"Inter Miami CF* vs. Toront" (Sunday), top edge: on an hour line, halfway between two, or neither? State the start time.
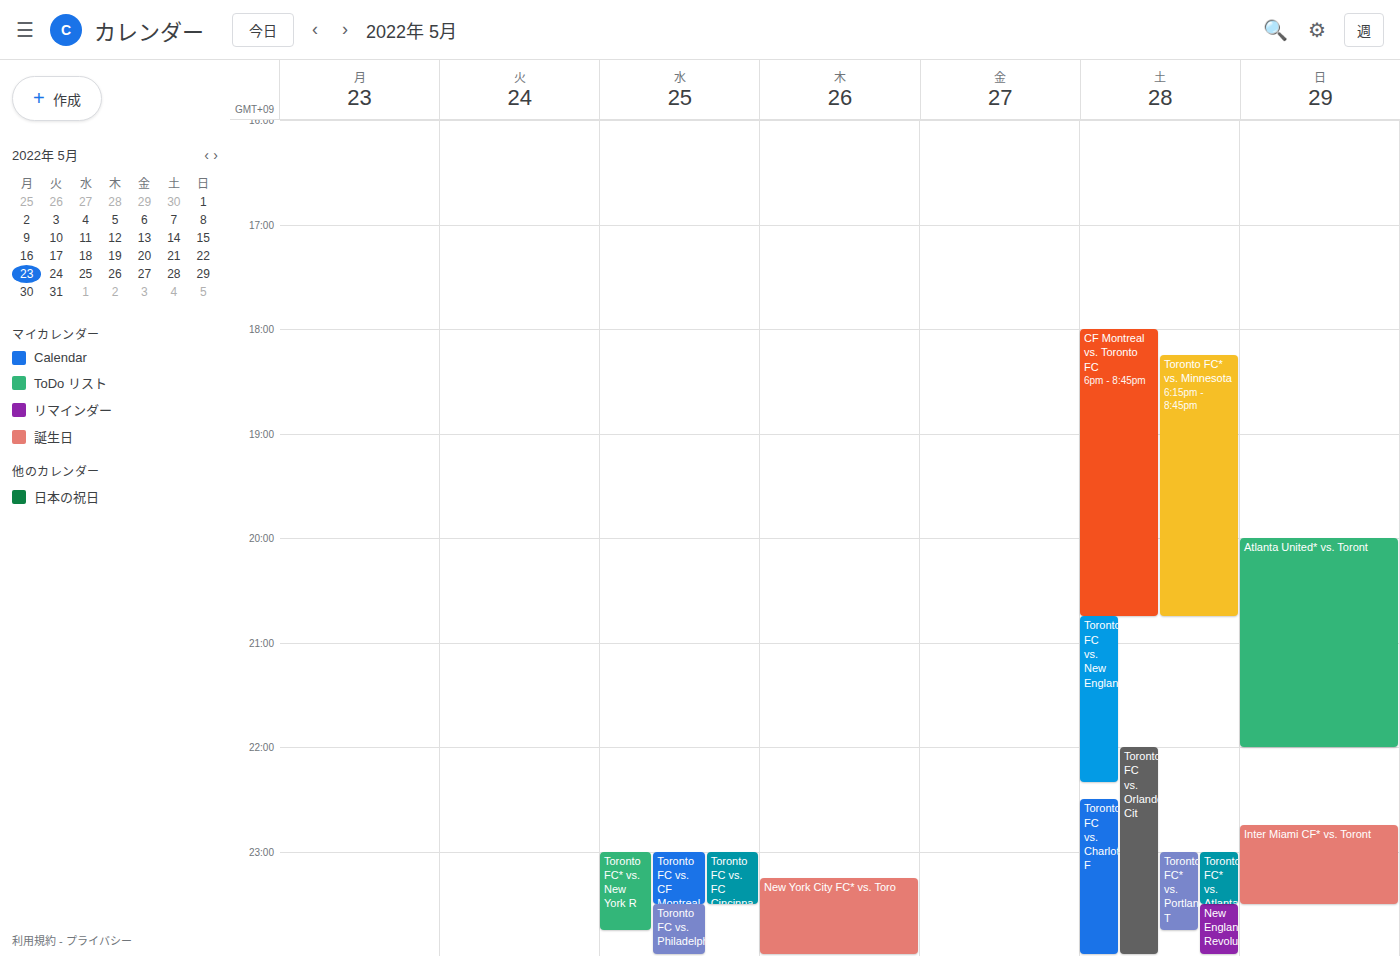
10:45 PM -- neither: three quarters of the way from the 10 PM line to the 11 PM line.